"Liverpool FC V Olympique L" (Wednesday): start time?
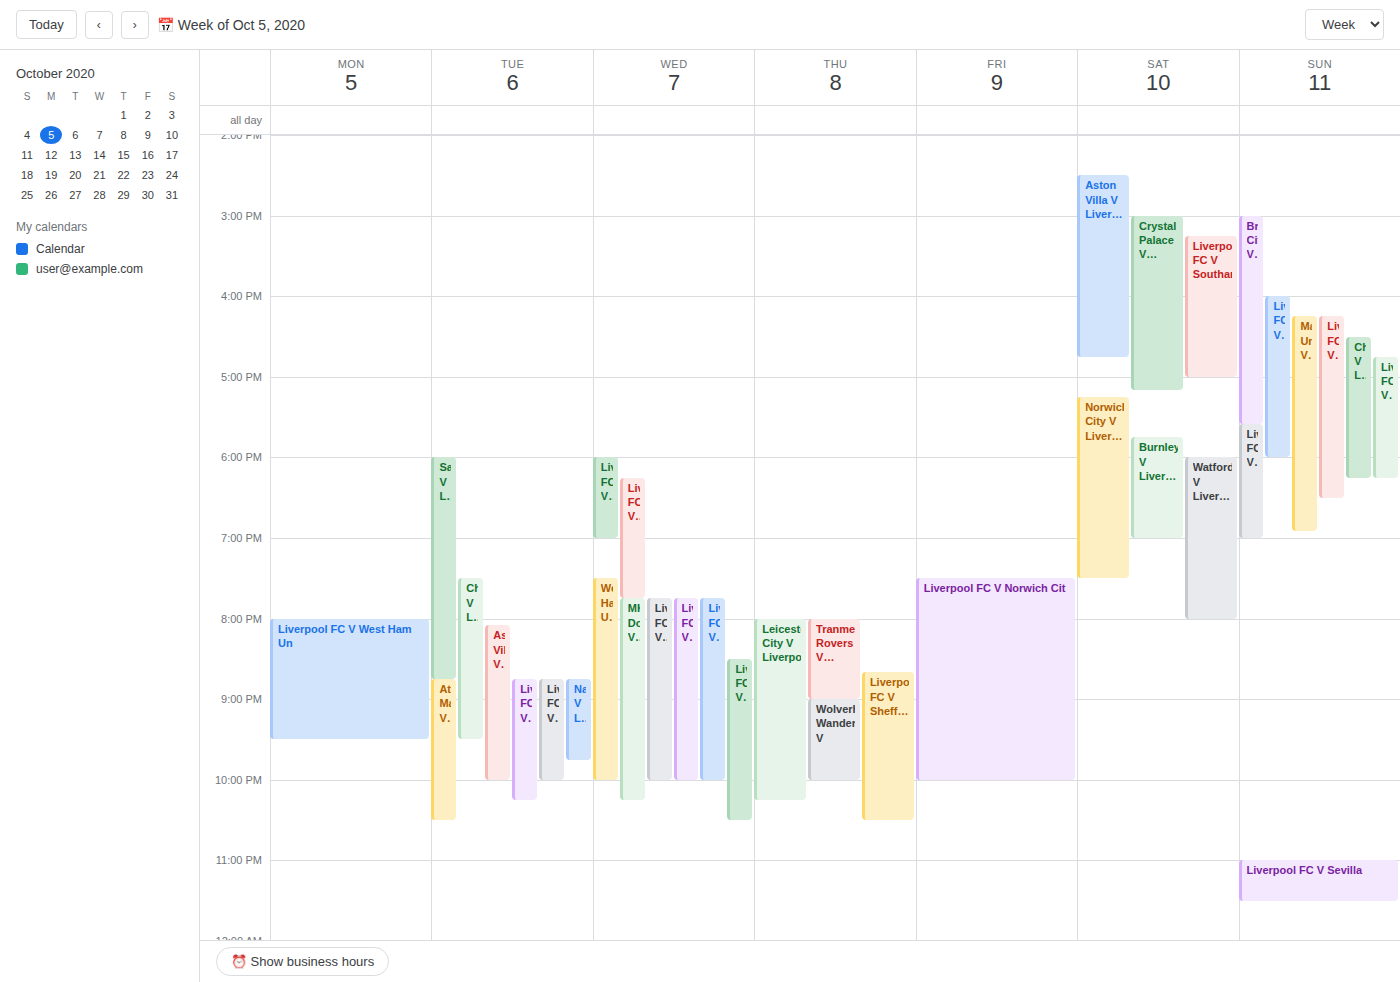
18:15